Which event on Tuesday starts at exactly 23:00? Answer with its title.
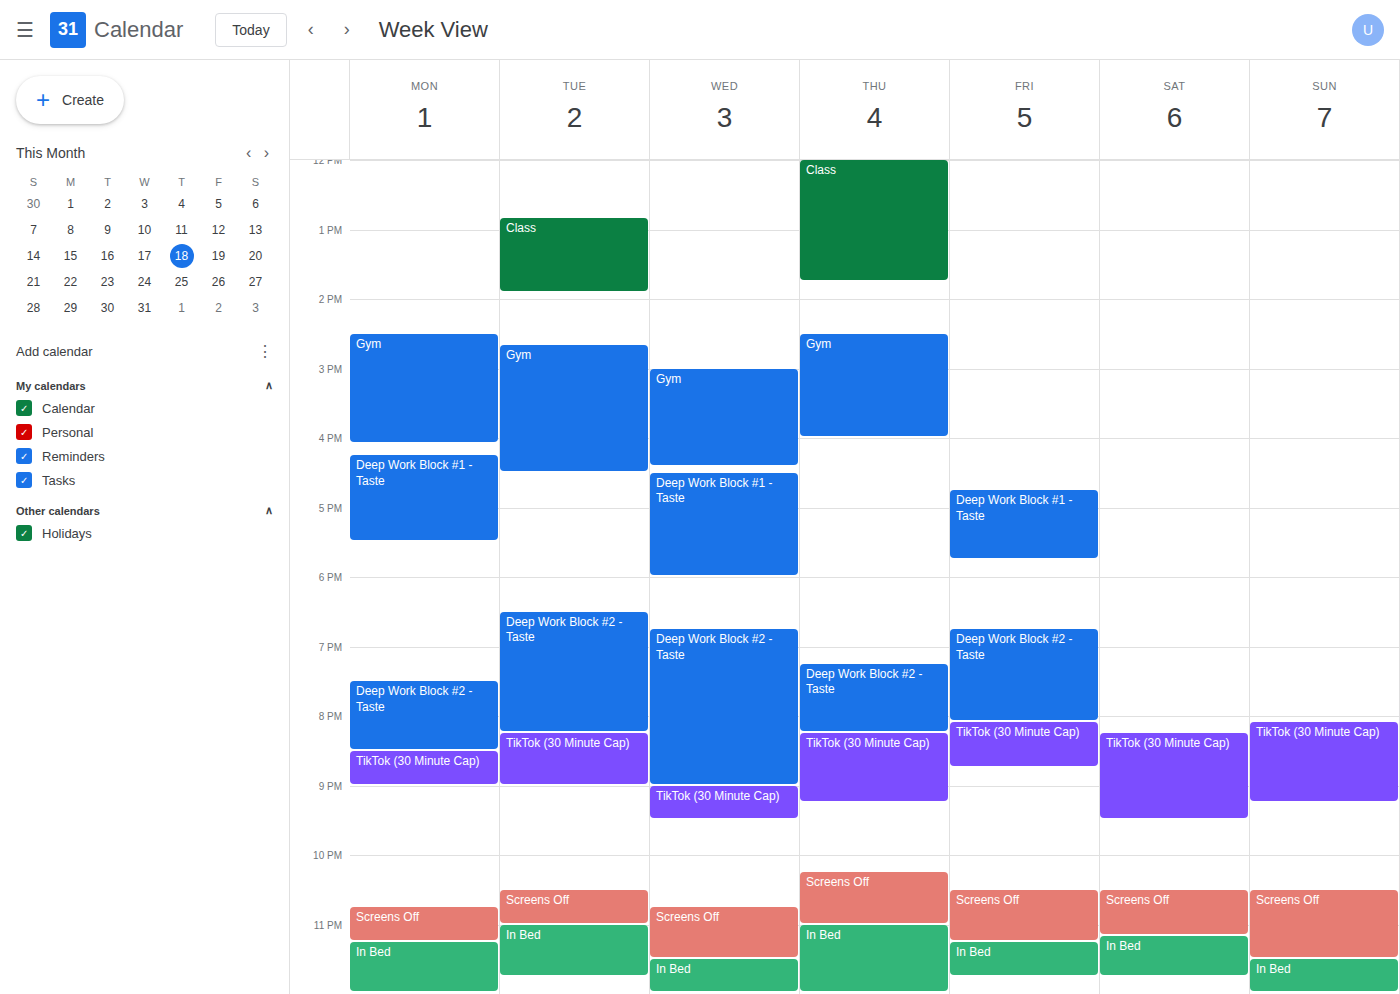
"In Bed"